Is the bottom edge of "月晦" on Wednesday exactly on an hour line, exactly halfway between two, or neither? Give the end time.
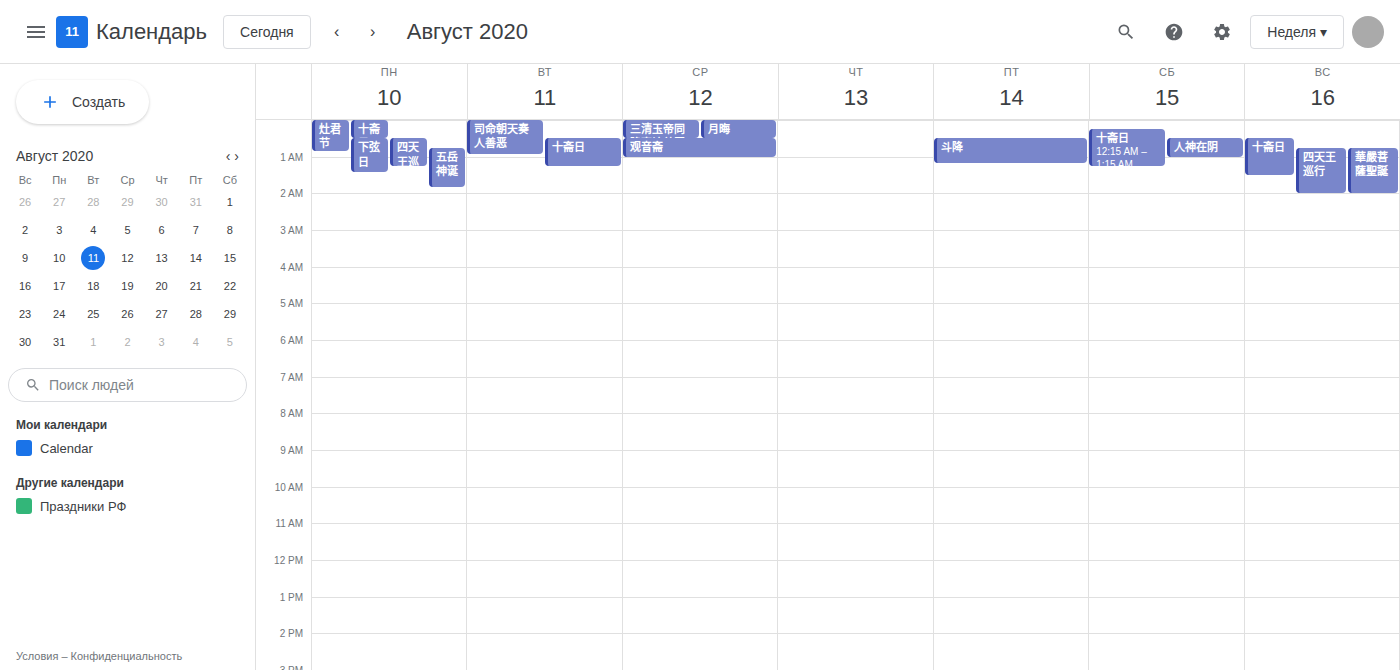
12:30 AM -- halfway between the 12 AM and 1 AM lines.